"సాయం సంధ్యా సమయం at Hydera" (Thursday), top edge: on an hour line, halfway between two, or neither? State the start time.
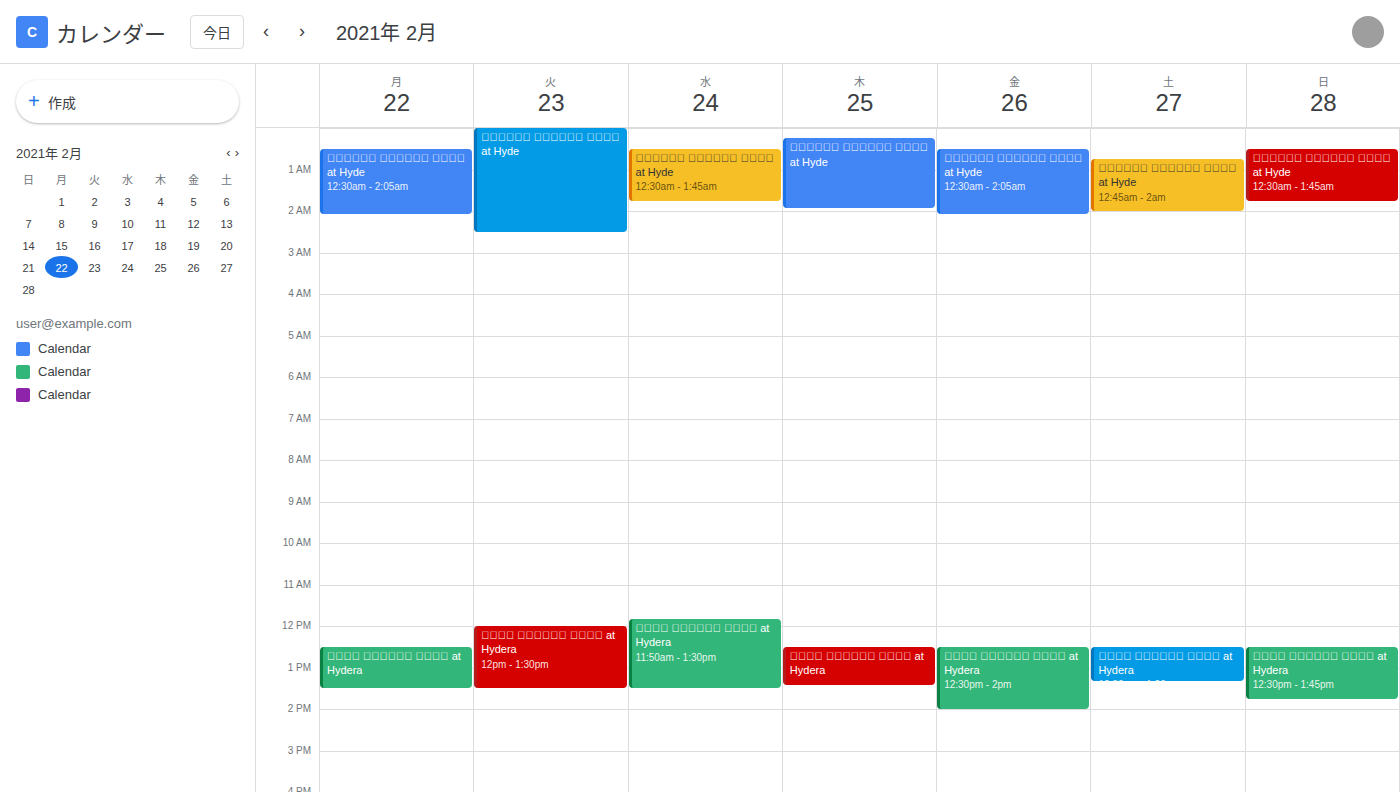
12:30 -- halfway between the 12:00 and 13:00 lines.